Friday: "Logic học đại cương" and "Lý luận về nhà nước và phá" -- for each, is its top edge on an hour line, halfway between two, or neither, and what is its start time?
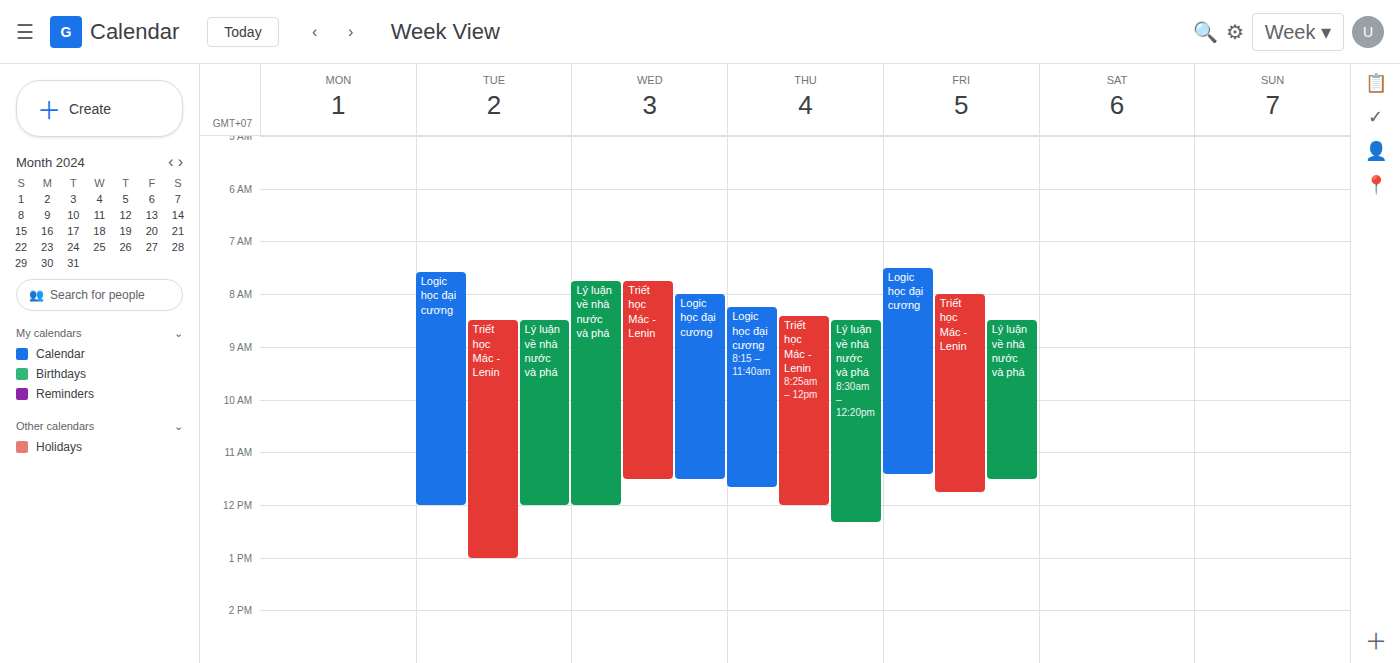
"Logic học đại cương": 7:30 AM, halfway between the 7 AM and 8 AM lines. "Lý luận về nhà nước và phá": 8:30 AM, halfway between the 8 AM and 9 AM lines.